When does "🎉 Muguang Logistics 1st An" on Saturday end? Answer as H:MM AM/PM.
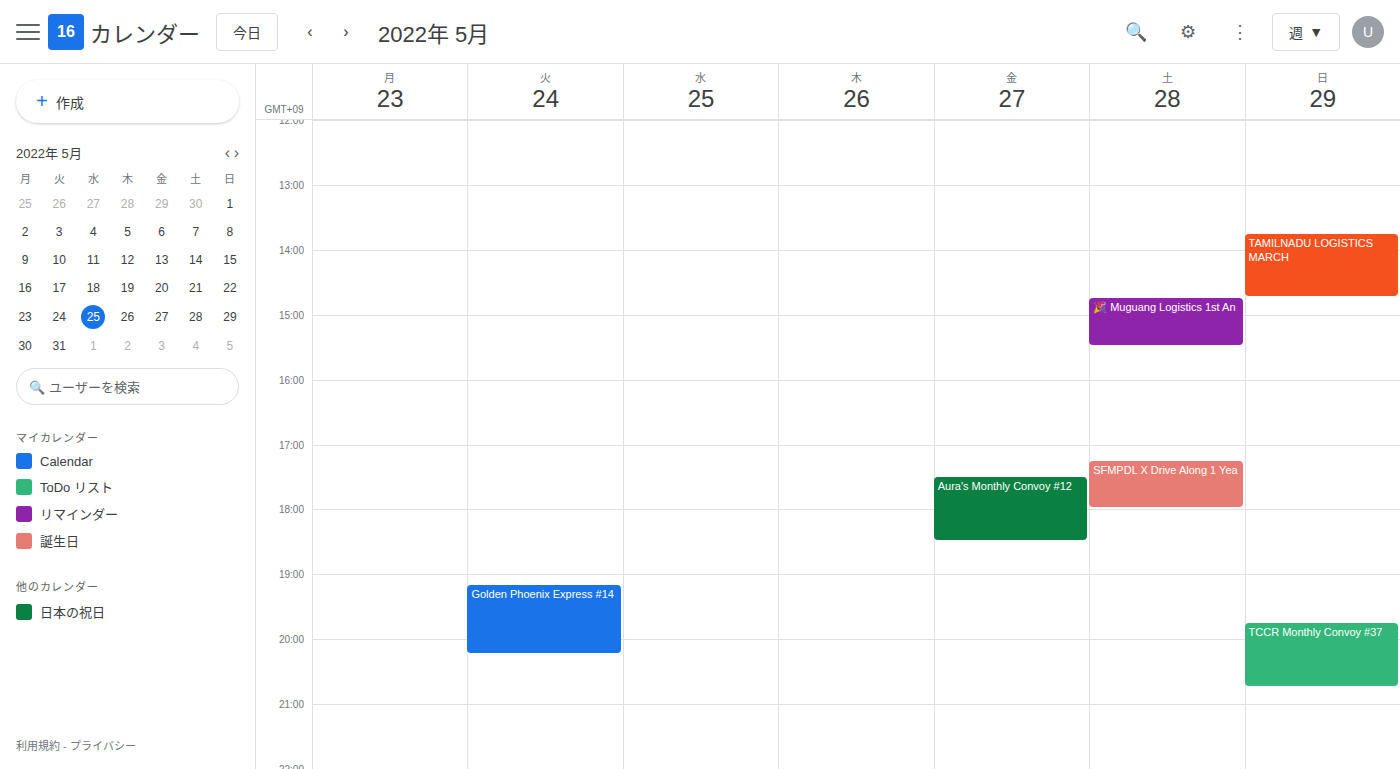
3:30 PM